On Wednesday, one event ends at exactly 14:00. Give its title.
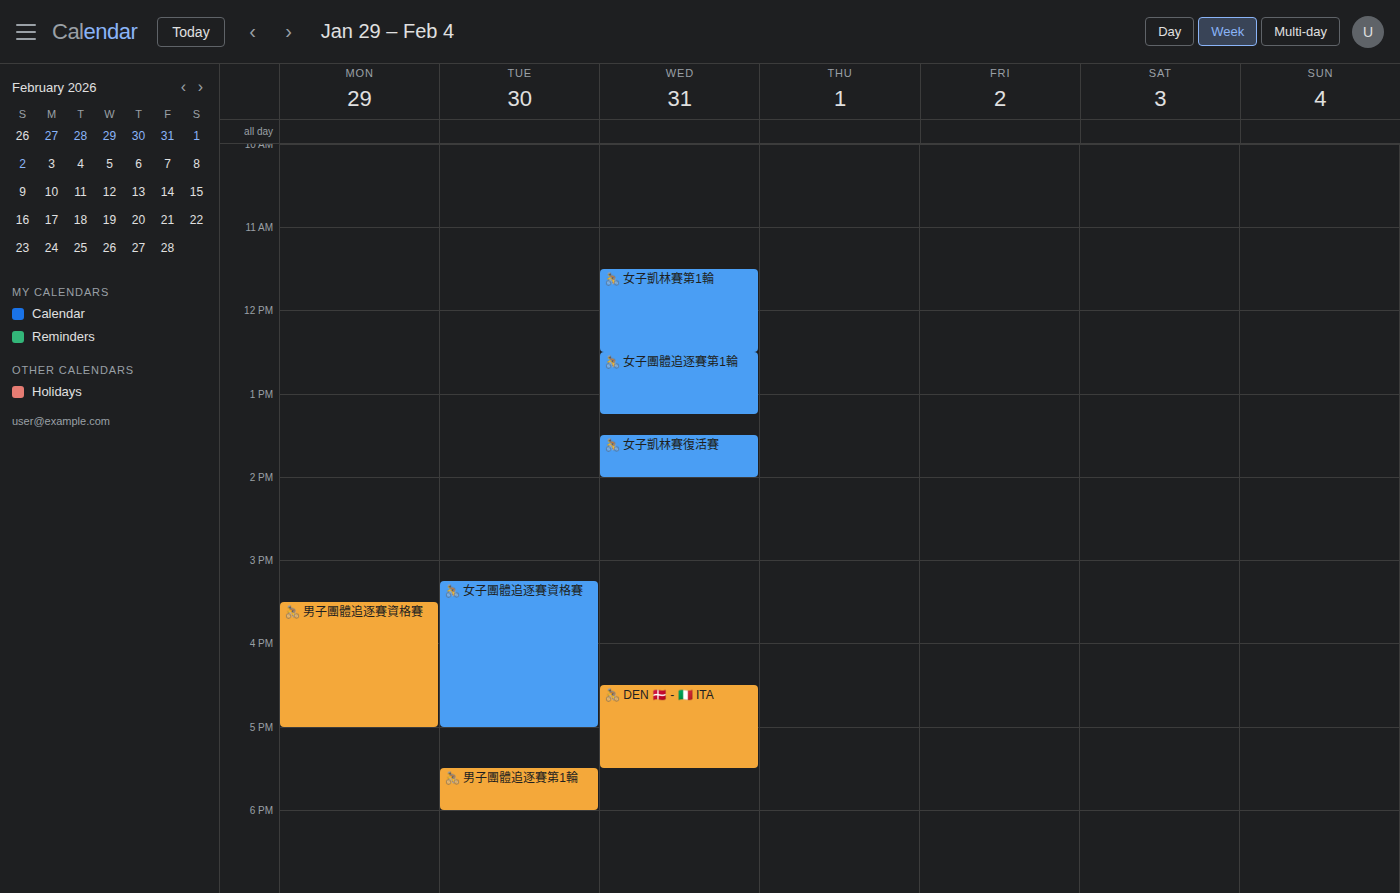
"🚴 女子凱林賽復活賽"